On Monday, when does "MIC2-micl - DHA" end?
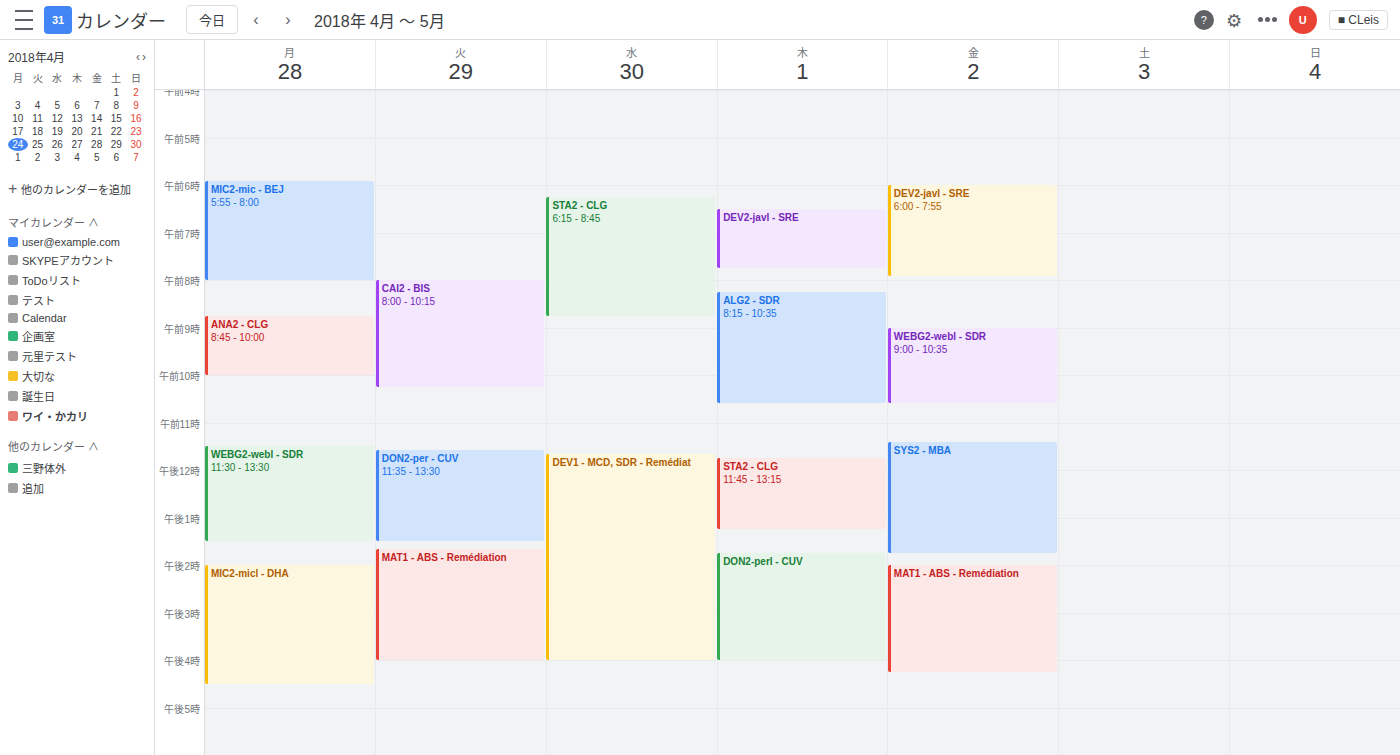
16:30